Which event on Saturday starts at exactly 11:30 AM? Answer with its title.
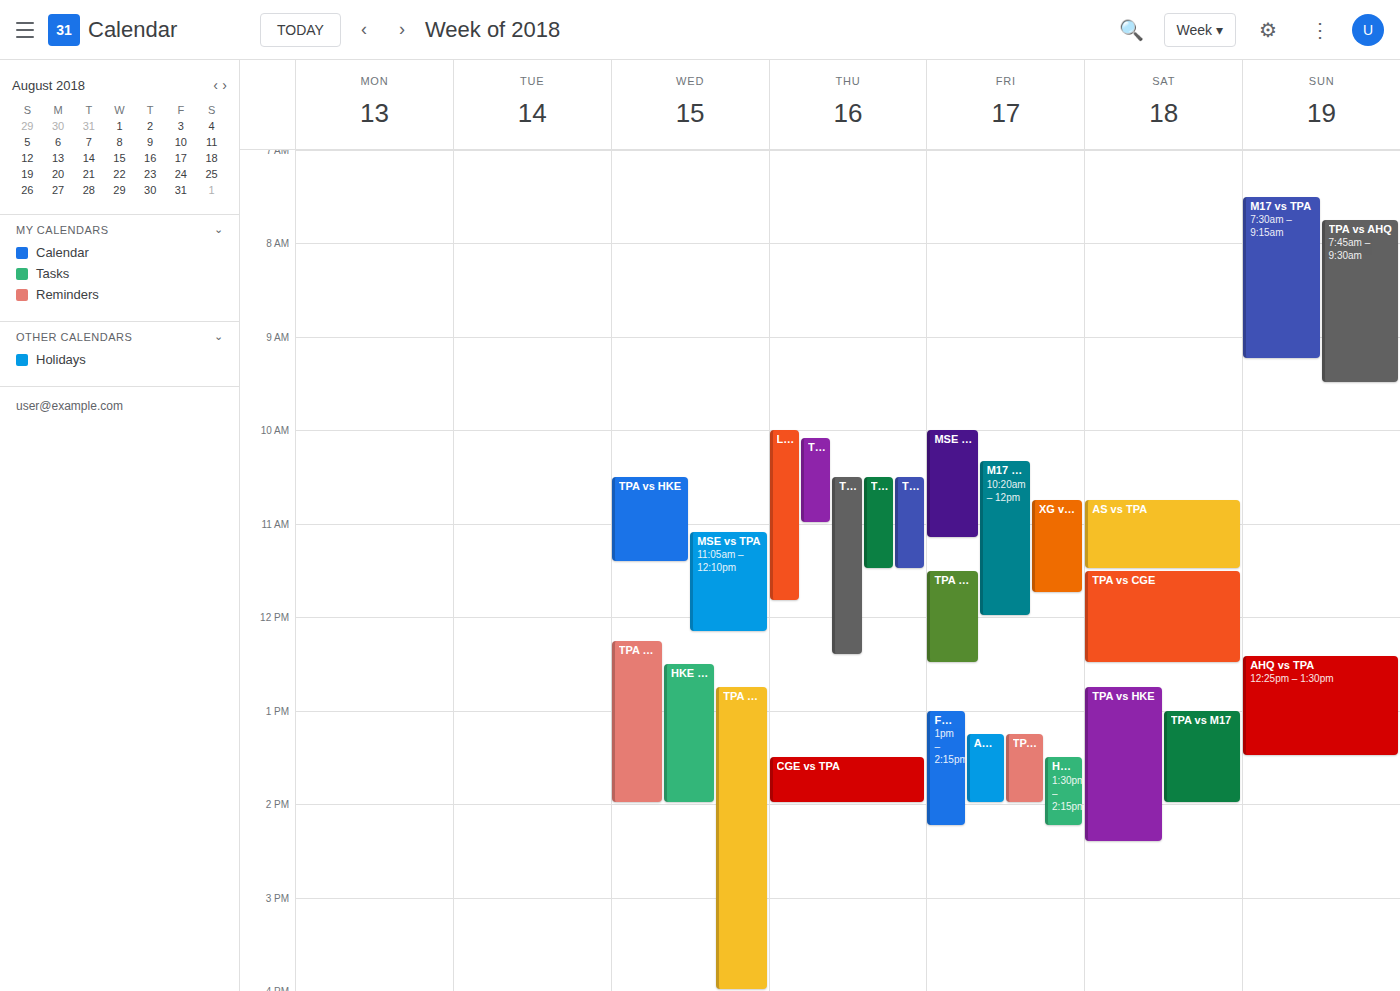
"TPA vs CGE"